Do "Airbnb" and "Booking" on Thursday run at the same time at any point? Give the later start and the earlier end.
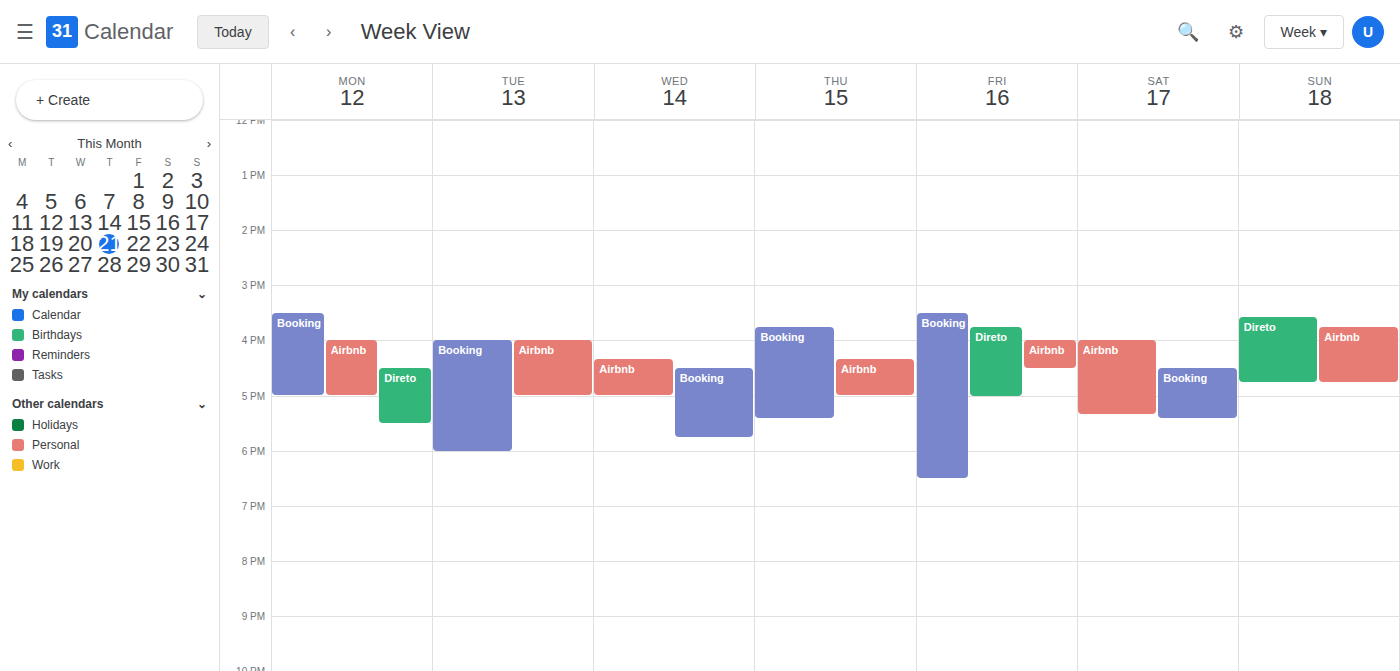
"Airbnb" runs 4:20 PM to 5:00 PM, inside "Booking" -- they overlap.